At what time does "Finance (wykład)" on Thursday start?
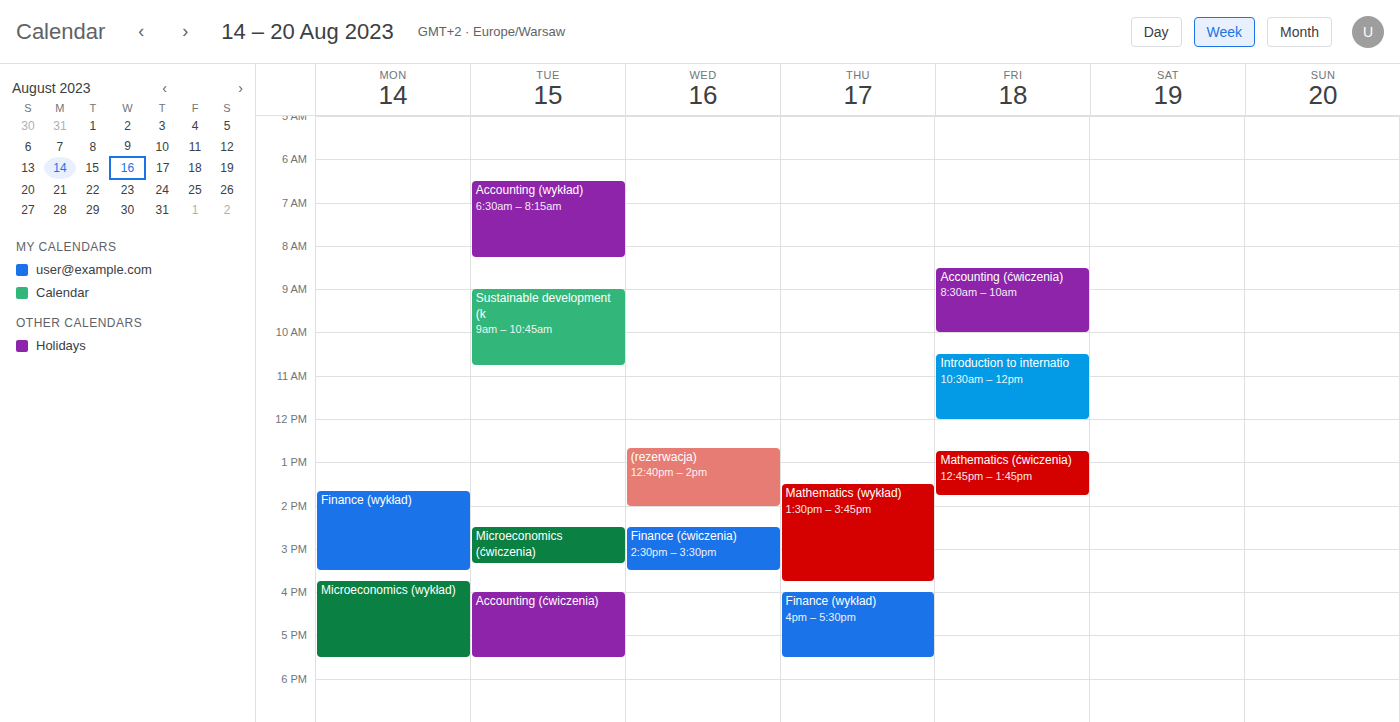
4:00 PM